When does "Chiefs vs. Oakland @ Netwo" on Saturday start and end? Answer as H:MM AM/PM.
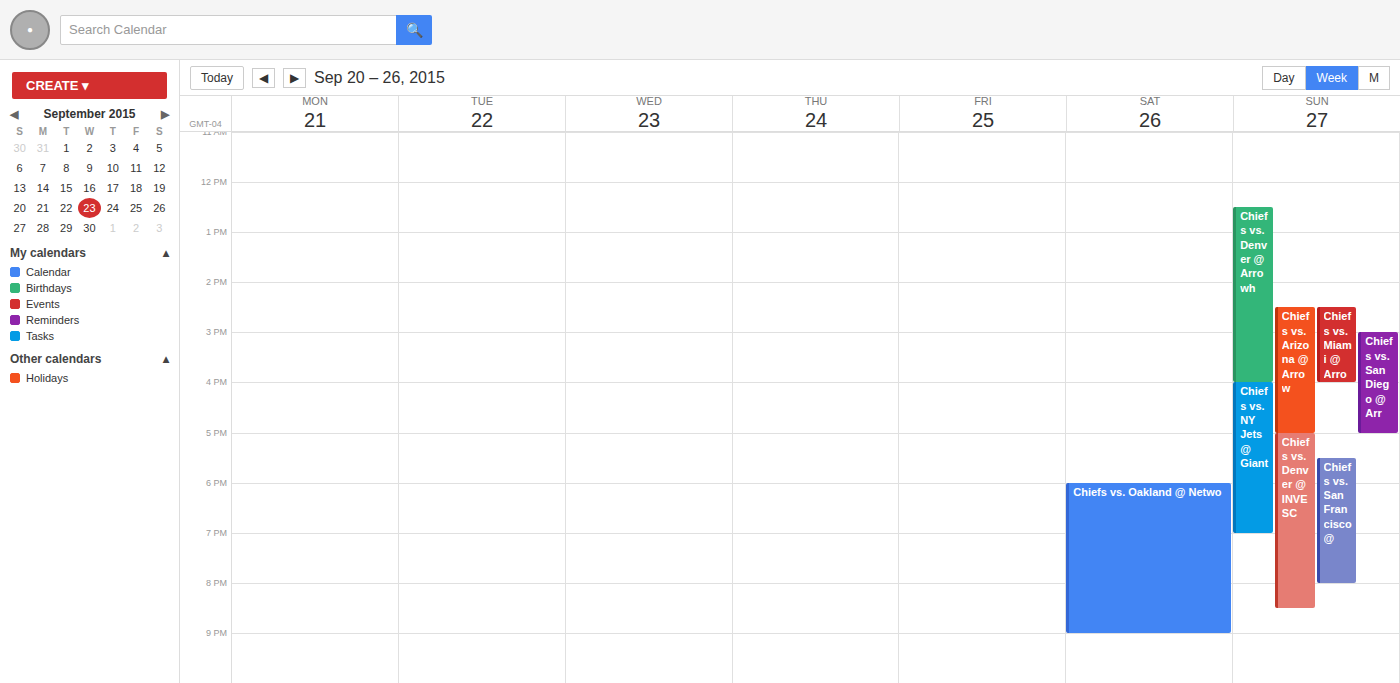
6:00 PM to 9:00 PM